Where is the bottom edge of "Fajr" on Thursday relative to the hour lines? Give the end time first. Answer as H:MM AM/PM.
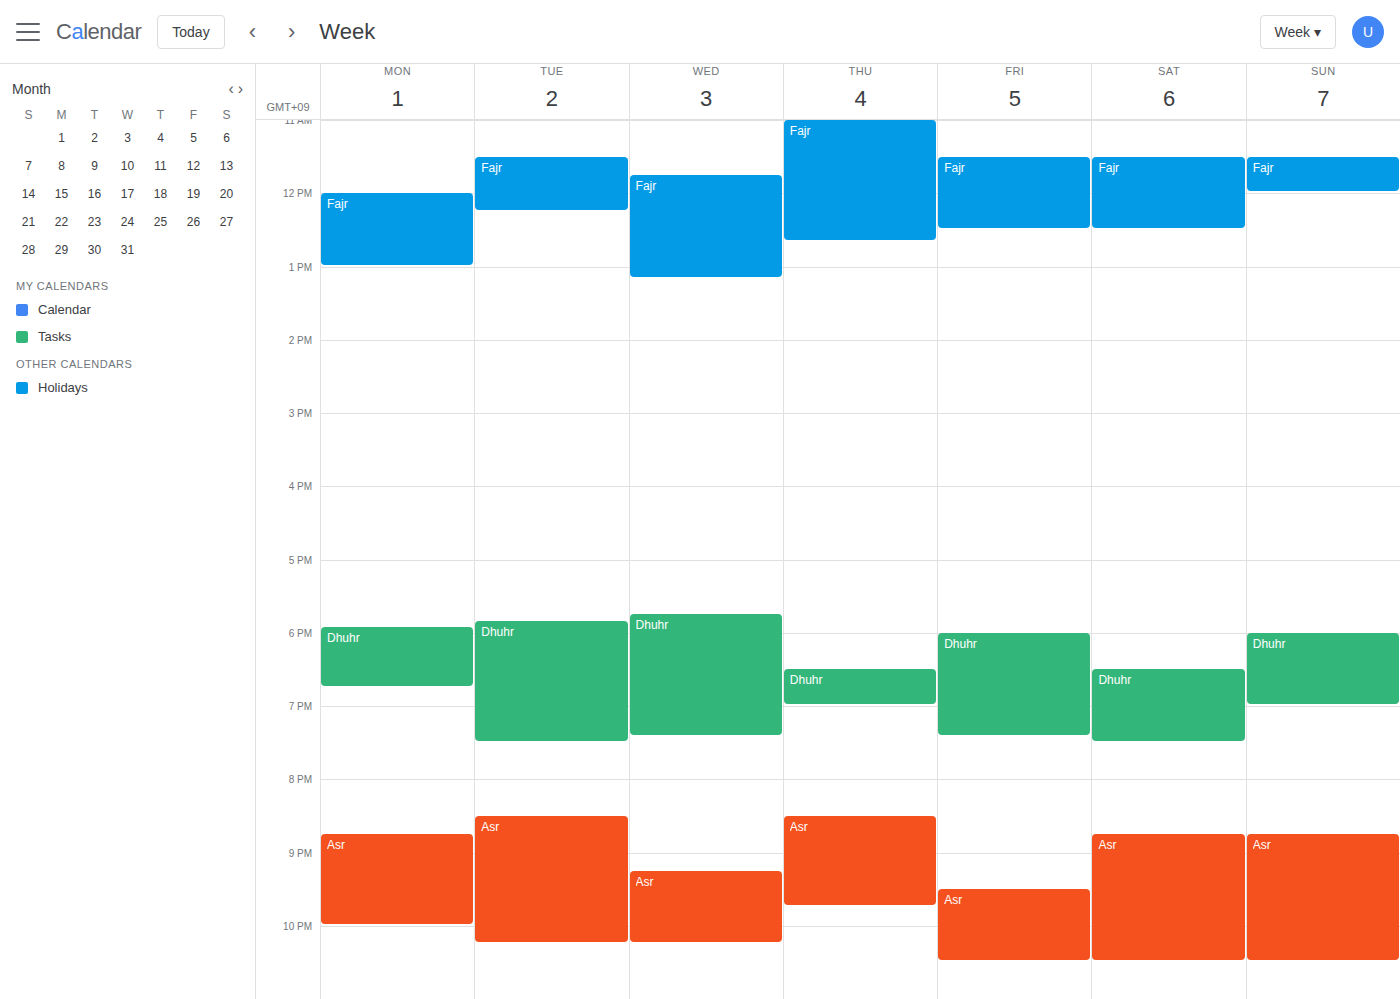
12:40 PM -- neither: 40 minutes below the 12 PM line and 20 minutes above the 1 PM line.